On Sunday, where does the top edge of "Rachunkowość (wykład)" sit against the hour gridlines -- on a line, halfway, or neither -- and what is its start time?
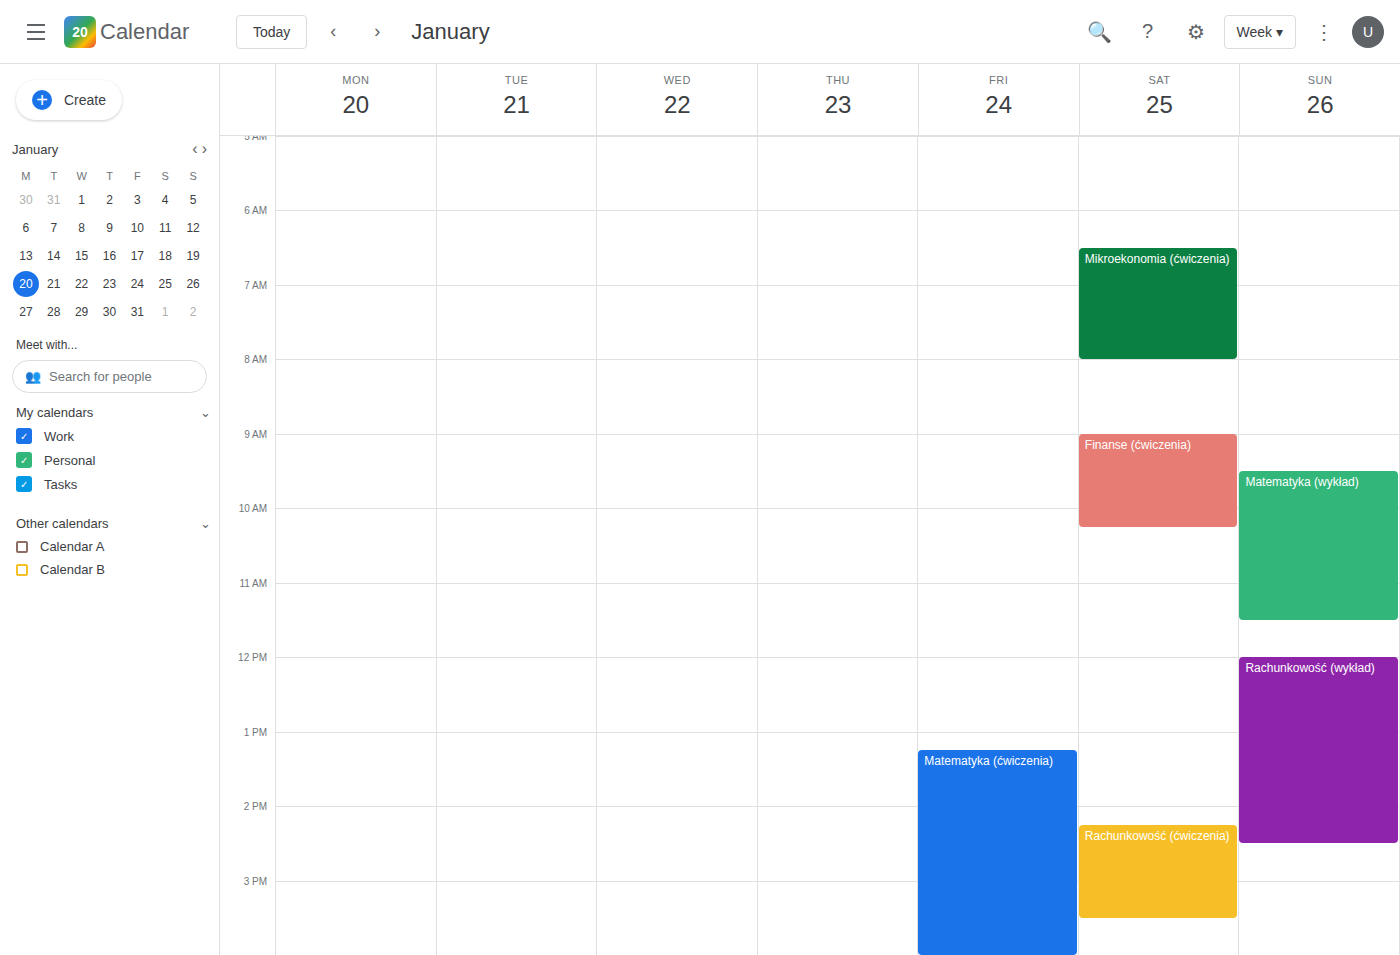
12:00 PM -- exactly on the 12 PM line.